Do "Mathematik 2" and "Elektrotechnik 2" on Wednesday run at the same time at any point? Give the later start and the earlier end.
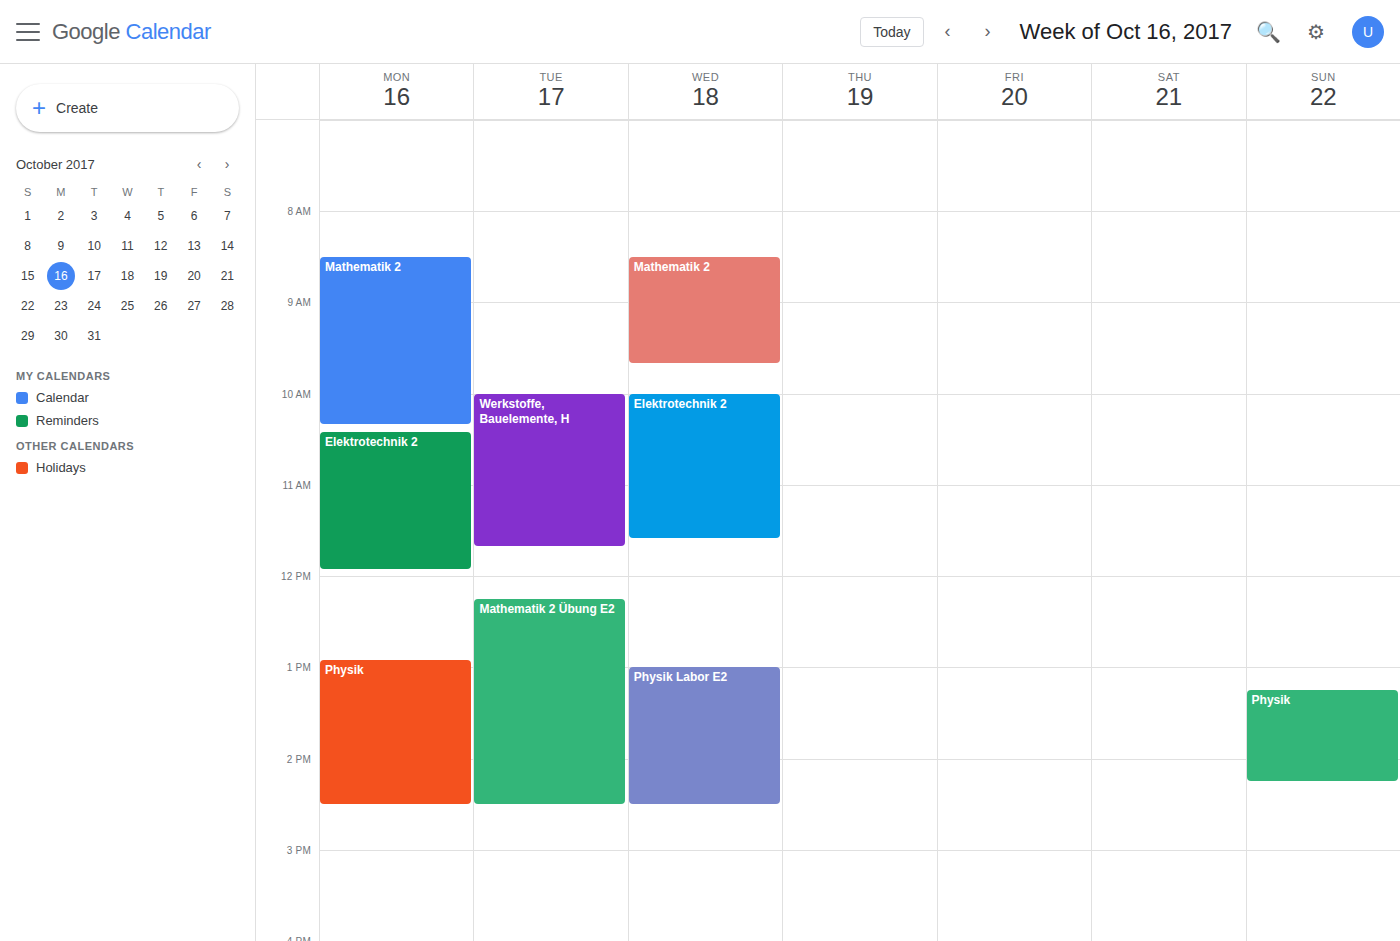
"Mathematik 2" ends at 9:40 AM and "Elektrotechnik 2" starts at 10:00 AM -- no overlap.